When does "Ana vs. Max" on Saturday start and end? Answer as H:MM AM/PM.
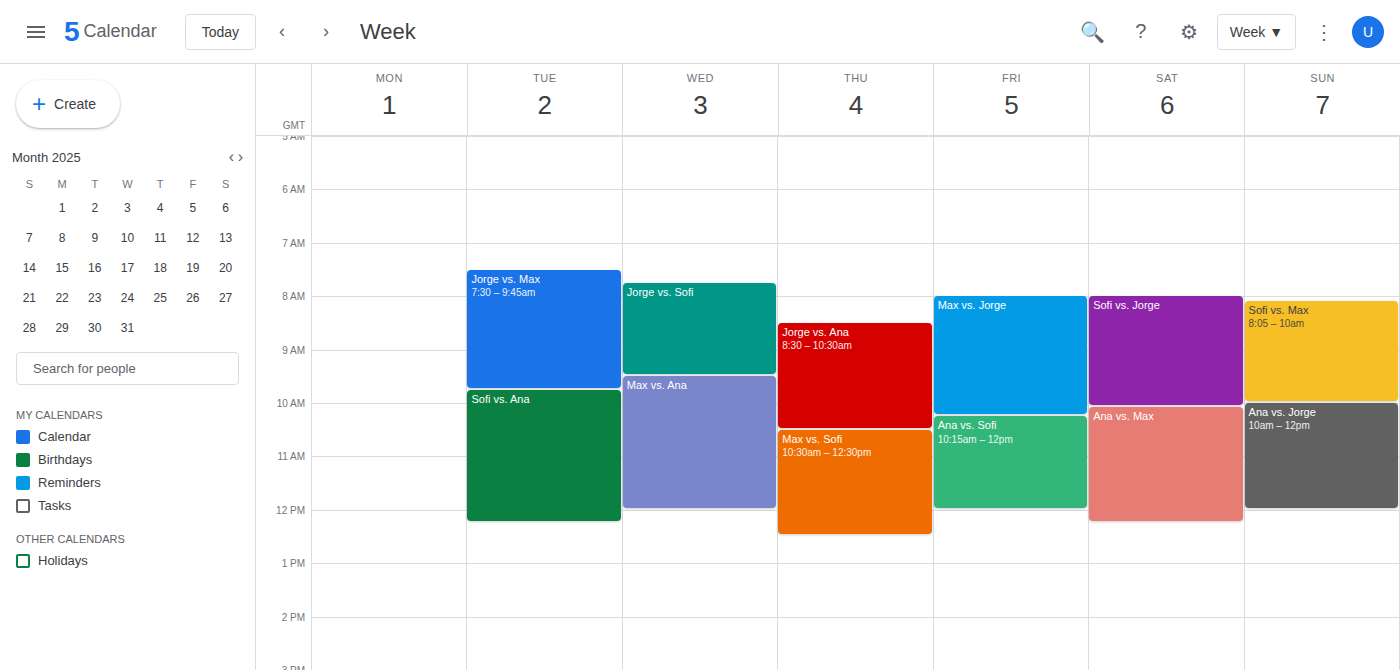
10:05 AM to 12:15 PM